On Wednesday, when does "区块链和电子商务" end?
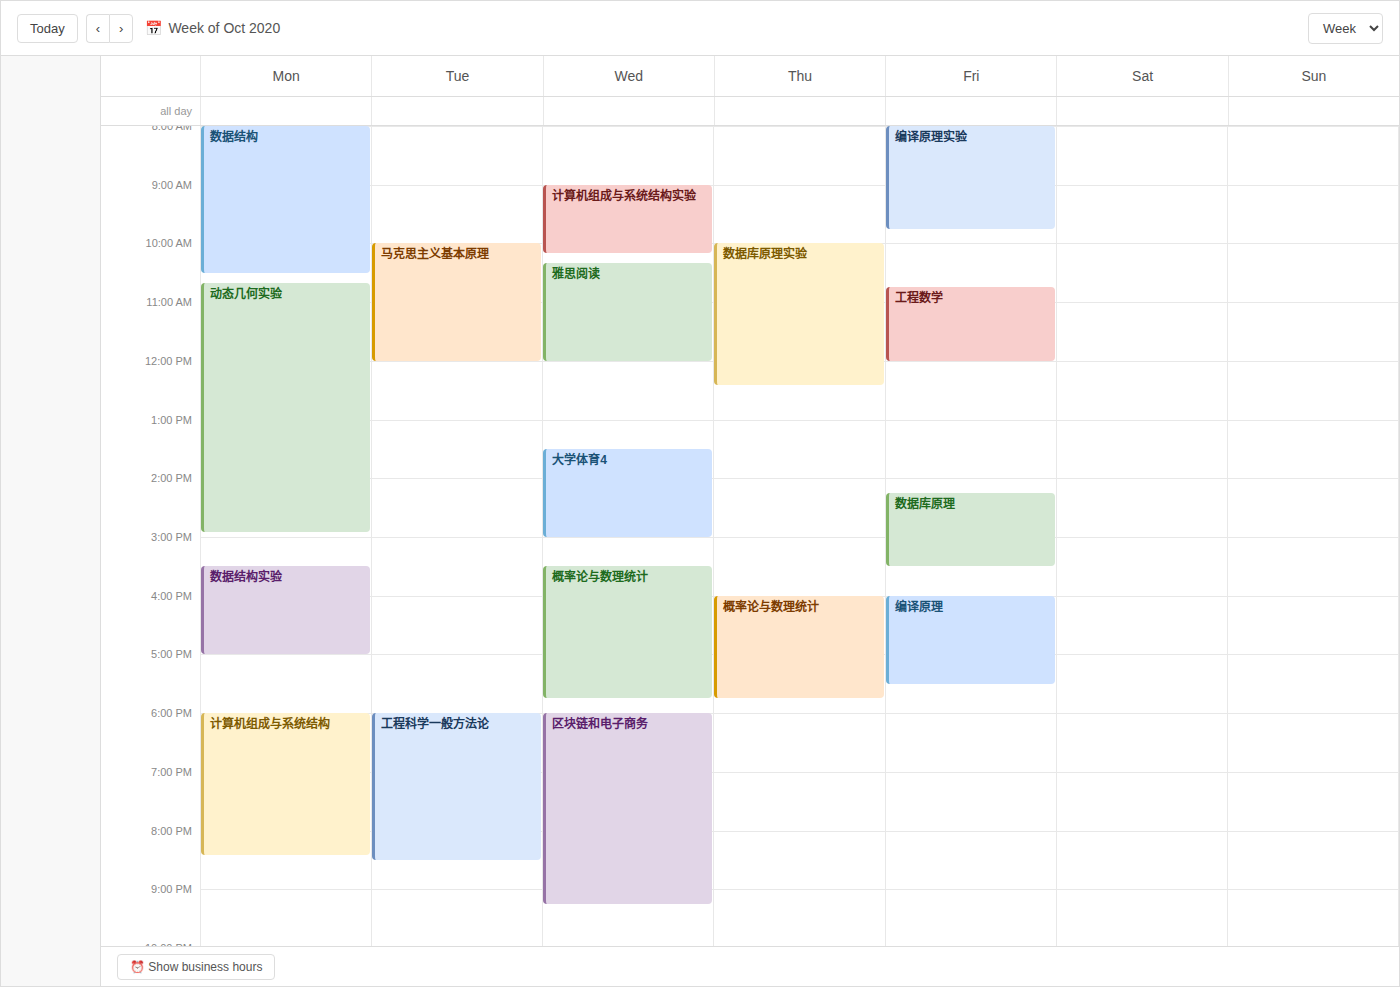
9:15 PM